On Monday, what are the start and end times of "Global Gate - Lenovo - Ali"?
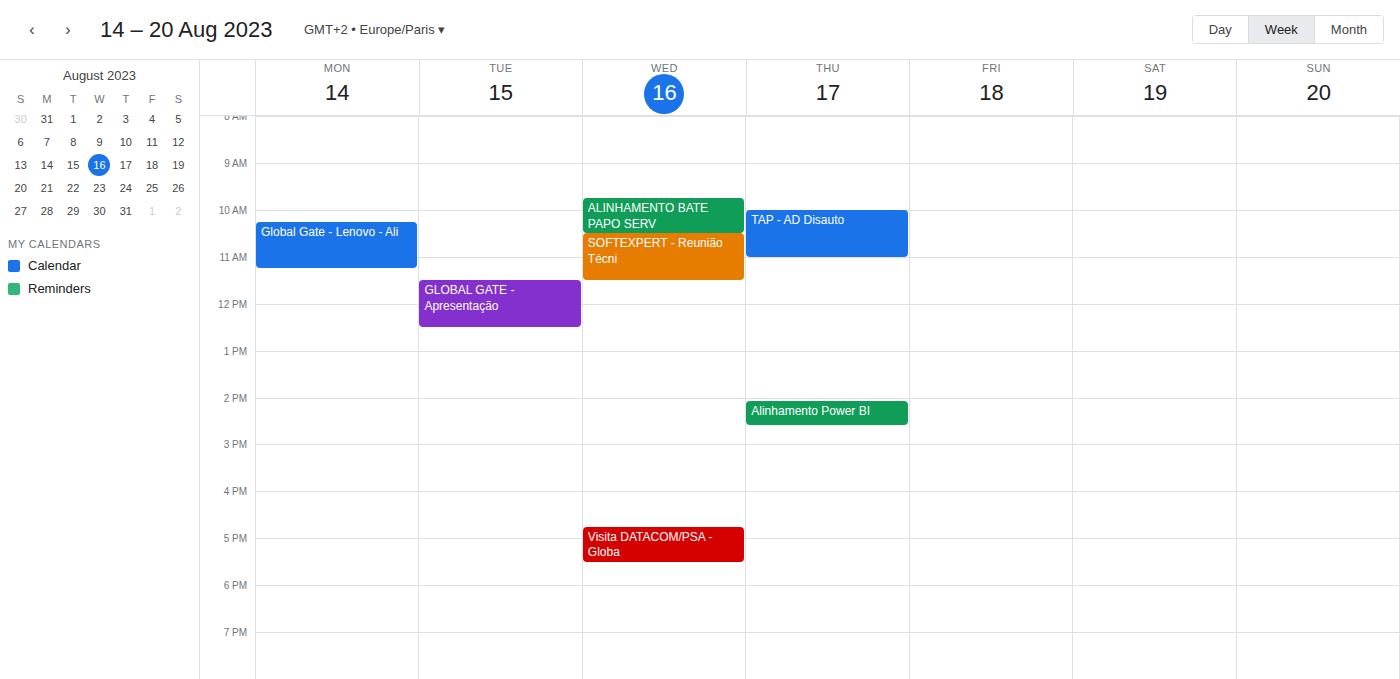
10:15 AM to 11:15 AM